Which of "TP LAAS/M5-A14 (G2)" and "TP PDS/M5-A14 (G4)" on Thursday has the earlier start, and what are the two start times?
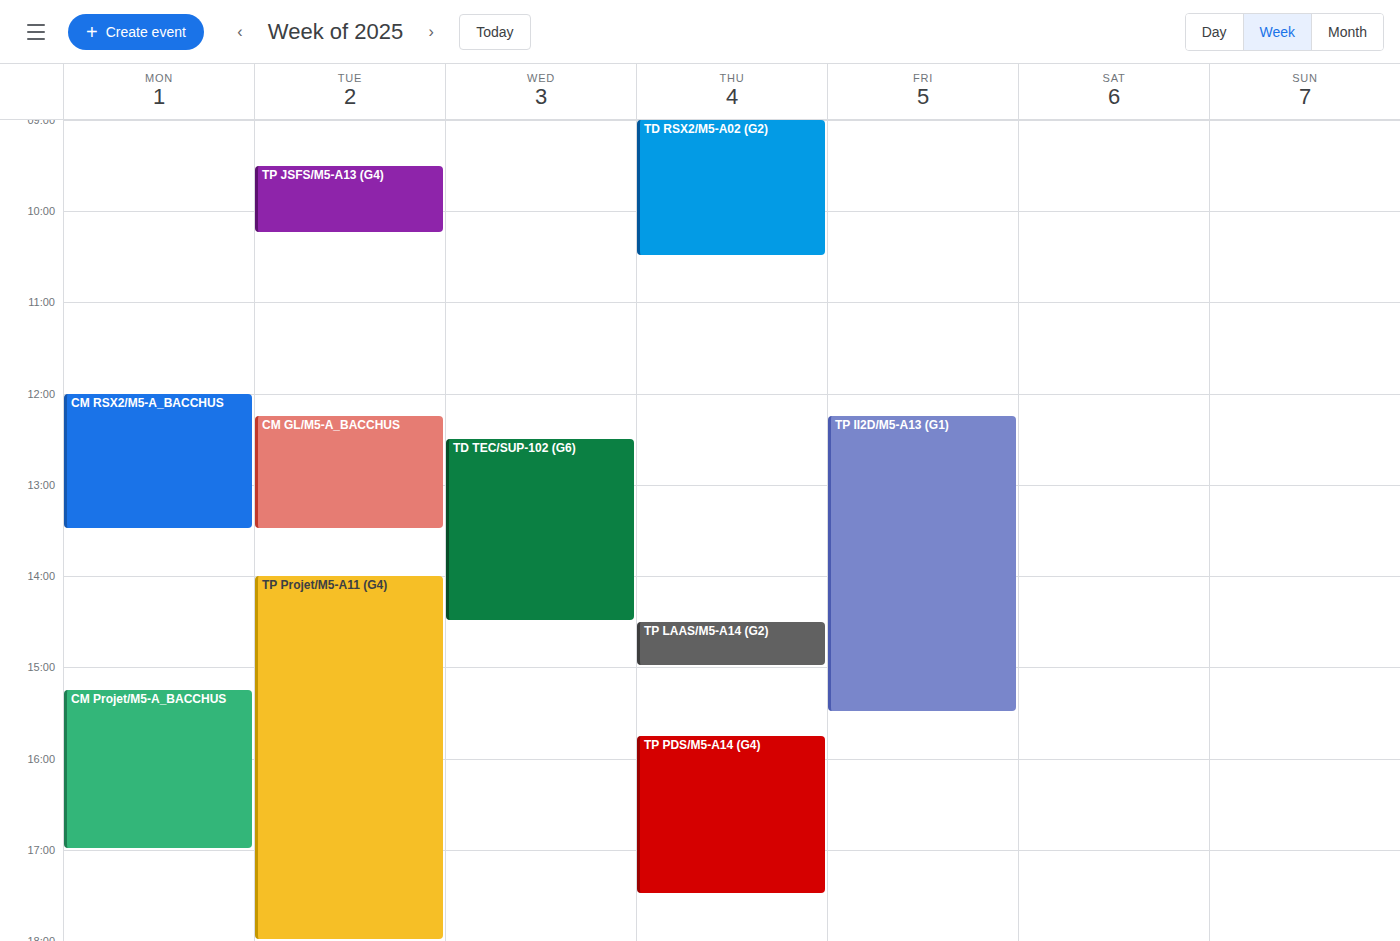
"TP LAAS/M5-A14 (G2)" 2:30 PM; "TP PDS/M5-A14 (G4)" 3:45 PM.